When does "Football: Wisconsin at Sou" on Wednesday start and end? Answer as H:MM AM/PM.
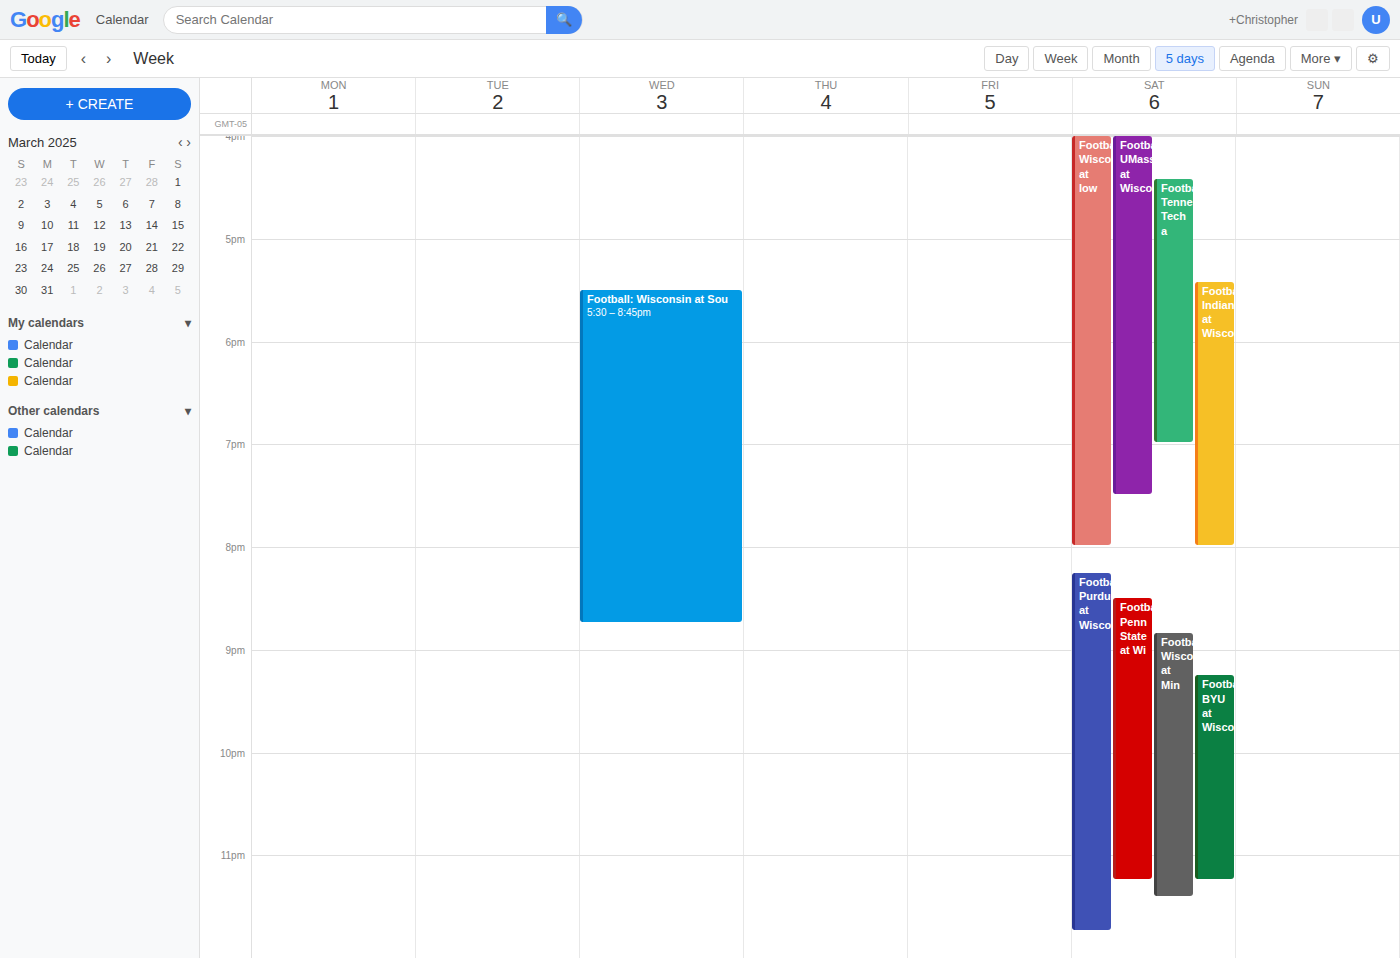
5:30 PM to 8:45 PM